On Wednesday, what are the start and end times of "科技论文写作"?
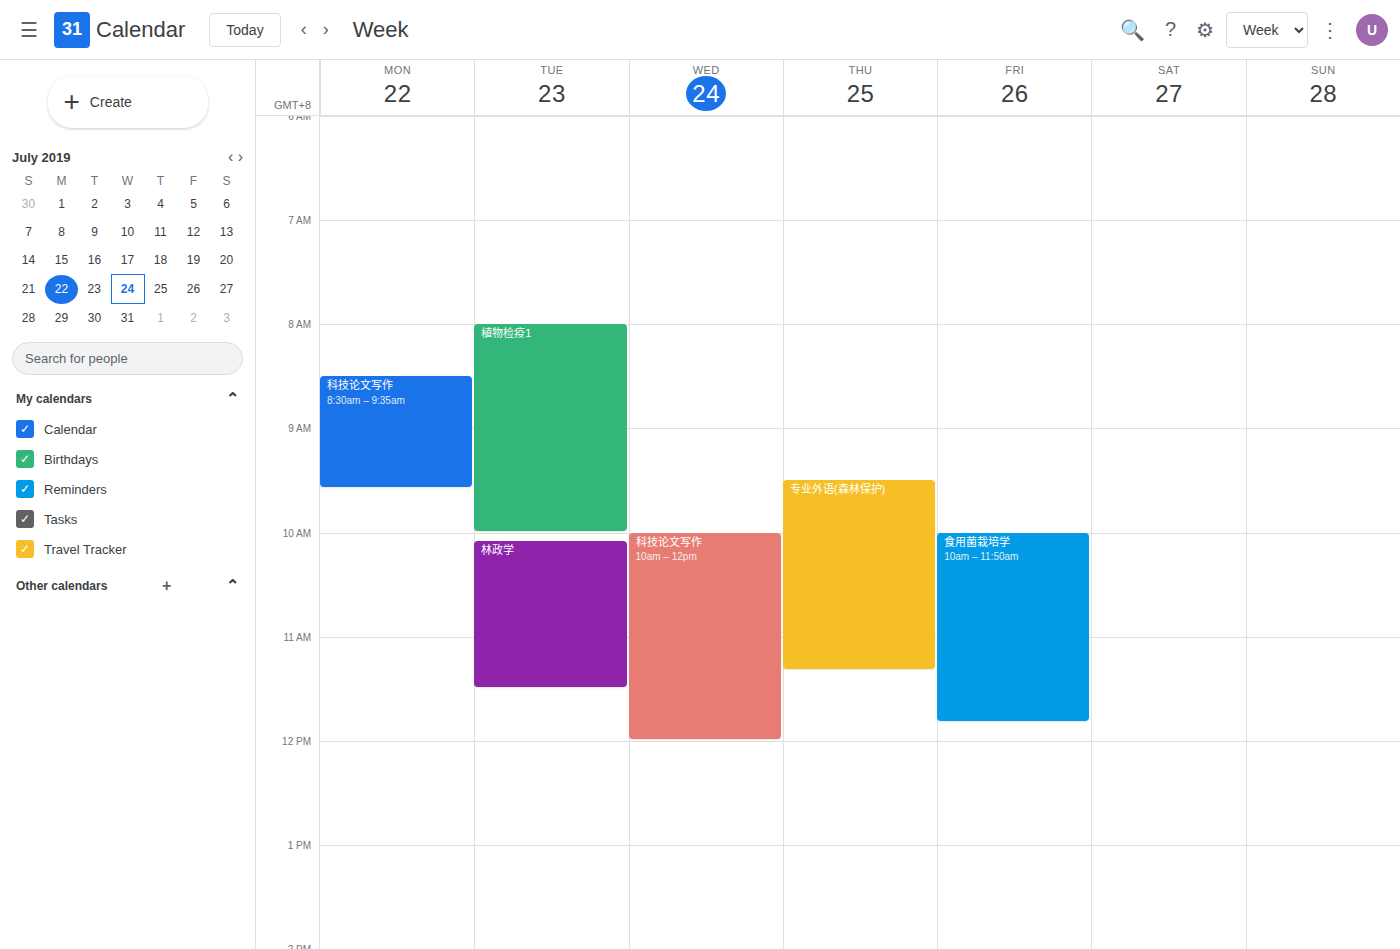
10:00 AM to 12:00 PM